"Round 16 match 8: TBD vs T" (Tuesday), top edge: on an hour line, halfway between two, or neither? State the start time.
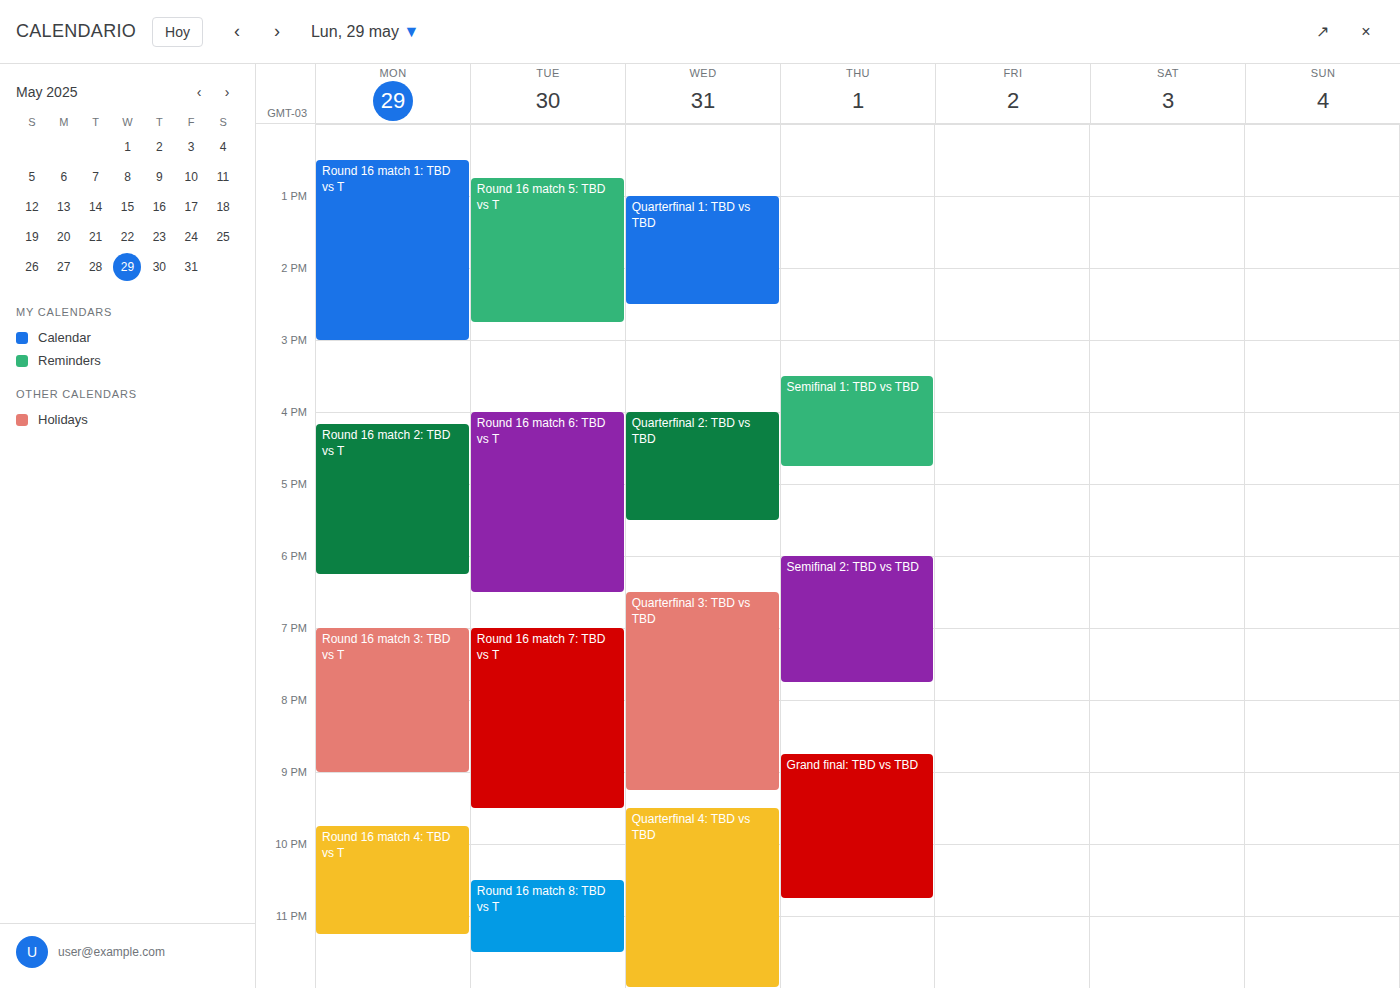
10:30 PM -- halfway between the 10 PM and 11 PM lines.